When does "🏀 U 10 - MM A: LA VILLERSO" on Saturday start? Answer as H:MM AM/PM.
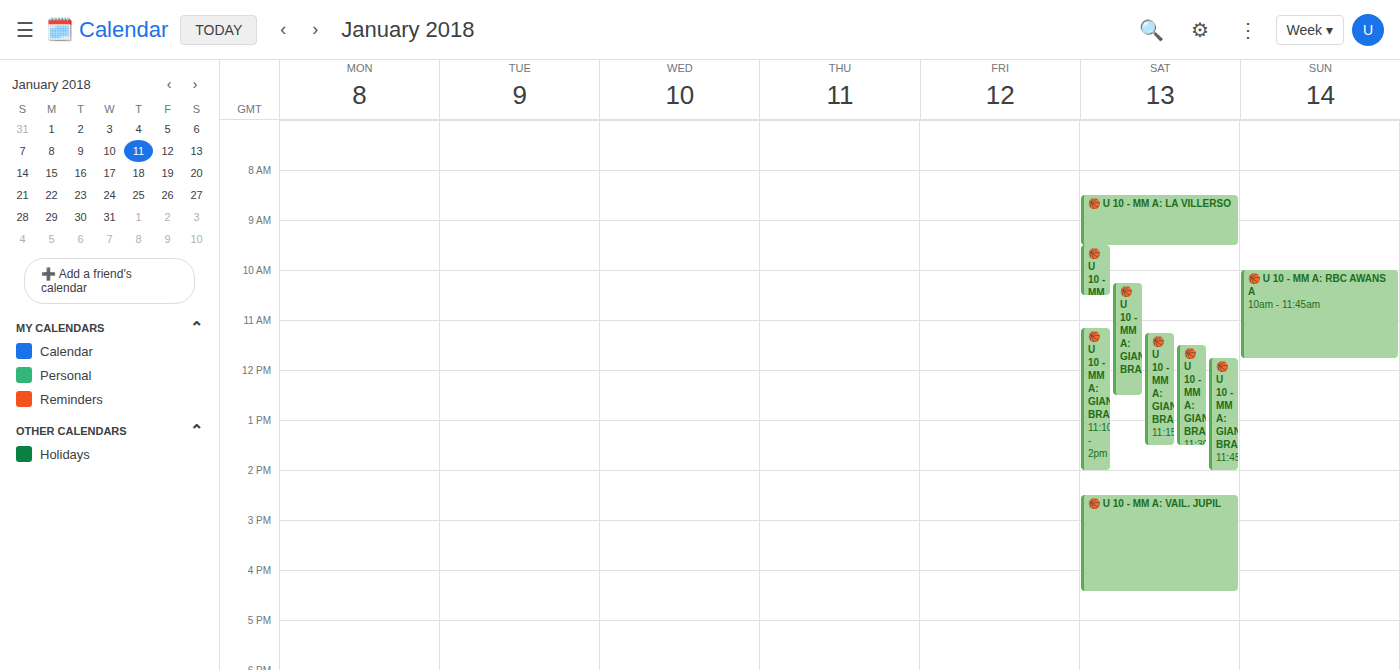
8:30 AM